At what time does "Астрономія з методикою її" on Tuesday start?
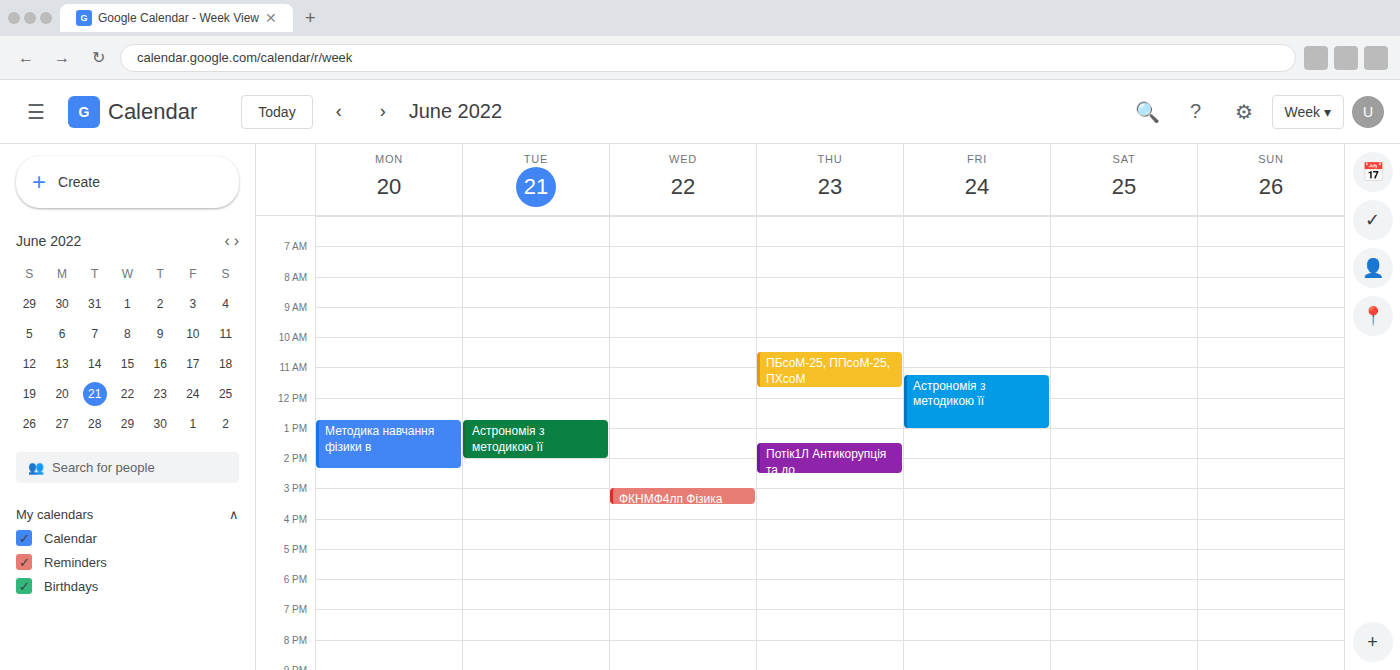
12:45 PM